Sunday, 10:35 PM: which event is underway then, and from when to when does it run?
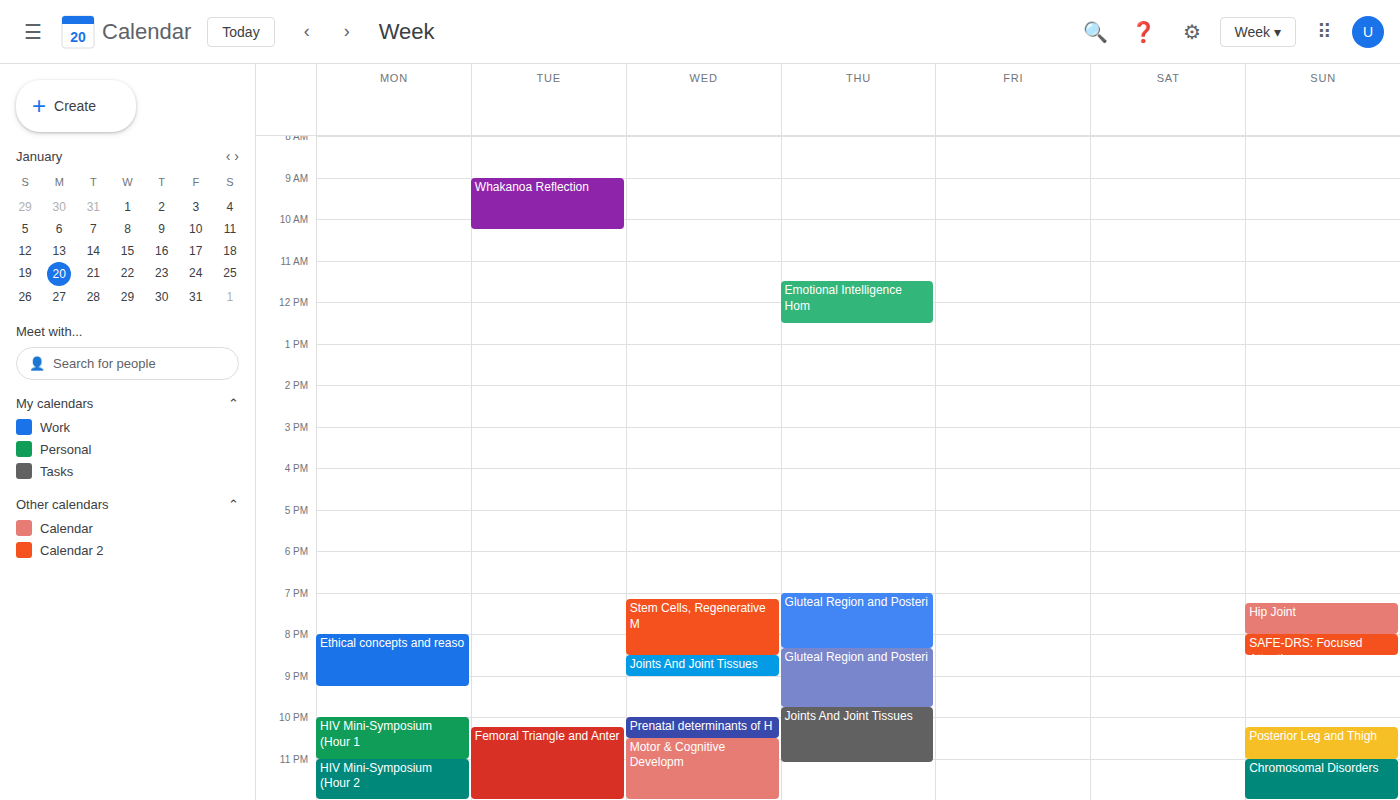
"Posterior Leg and Thigh", 10:15 PM to 11:00 PM